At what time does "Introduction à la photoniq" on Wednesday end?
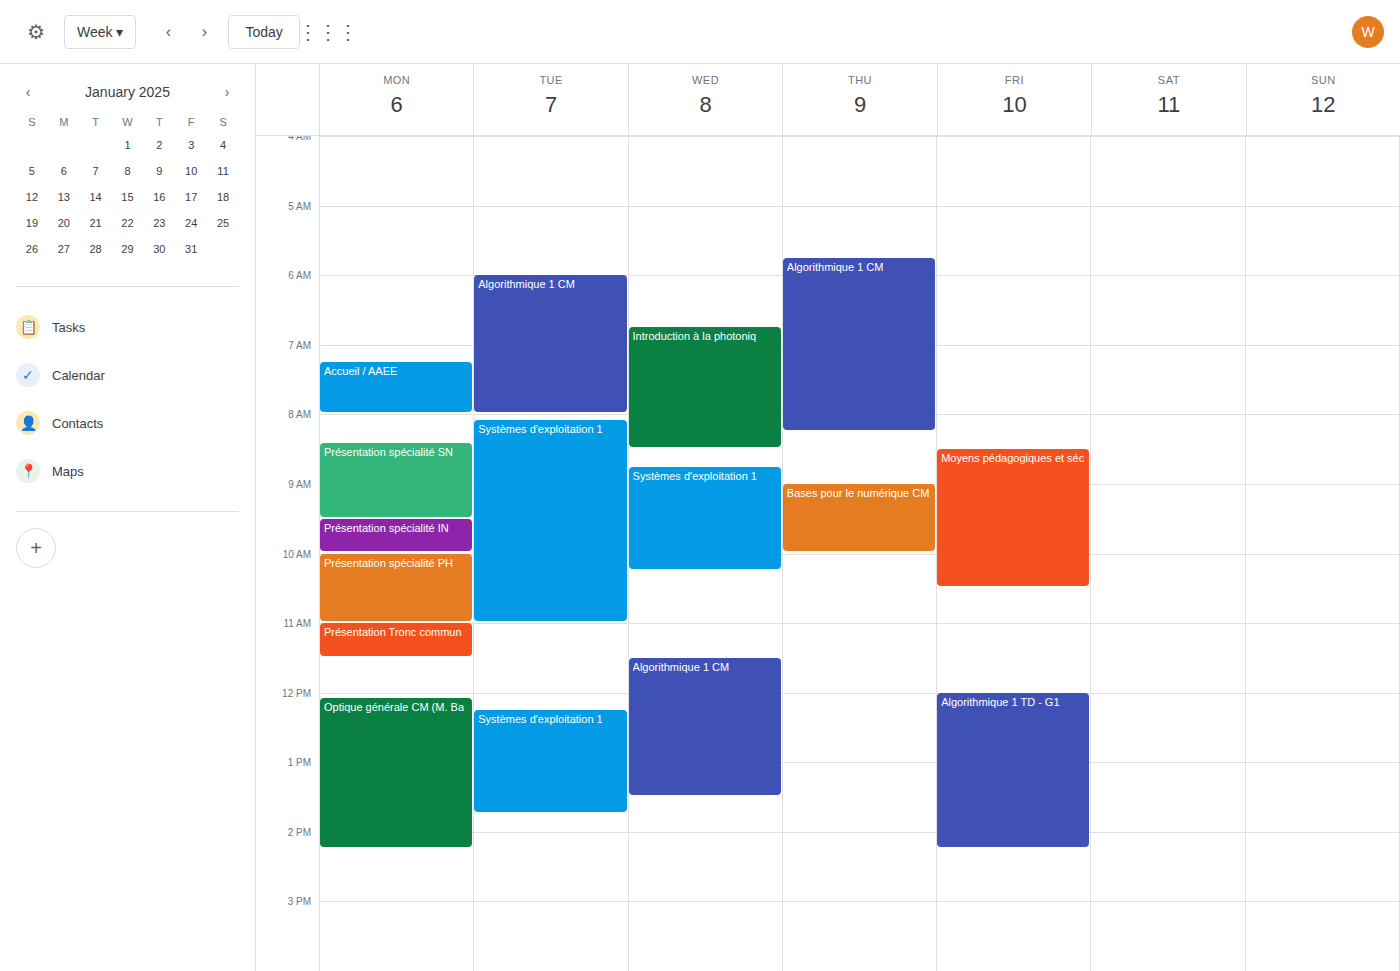
8:30 AM